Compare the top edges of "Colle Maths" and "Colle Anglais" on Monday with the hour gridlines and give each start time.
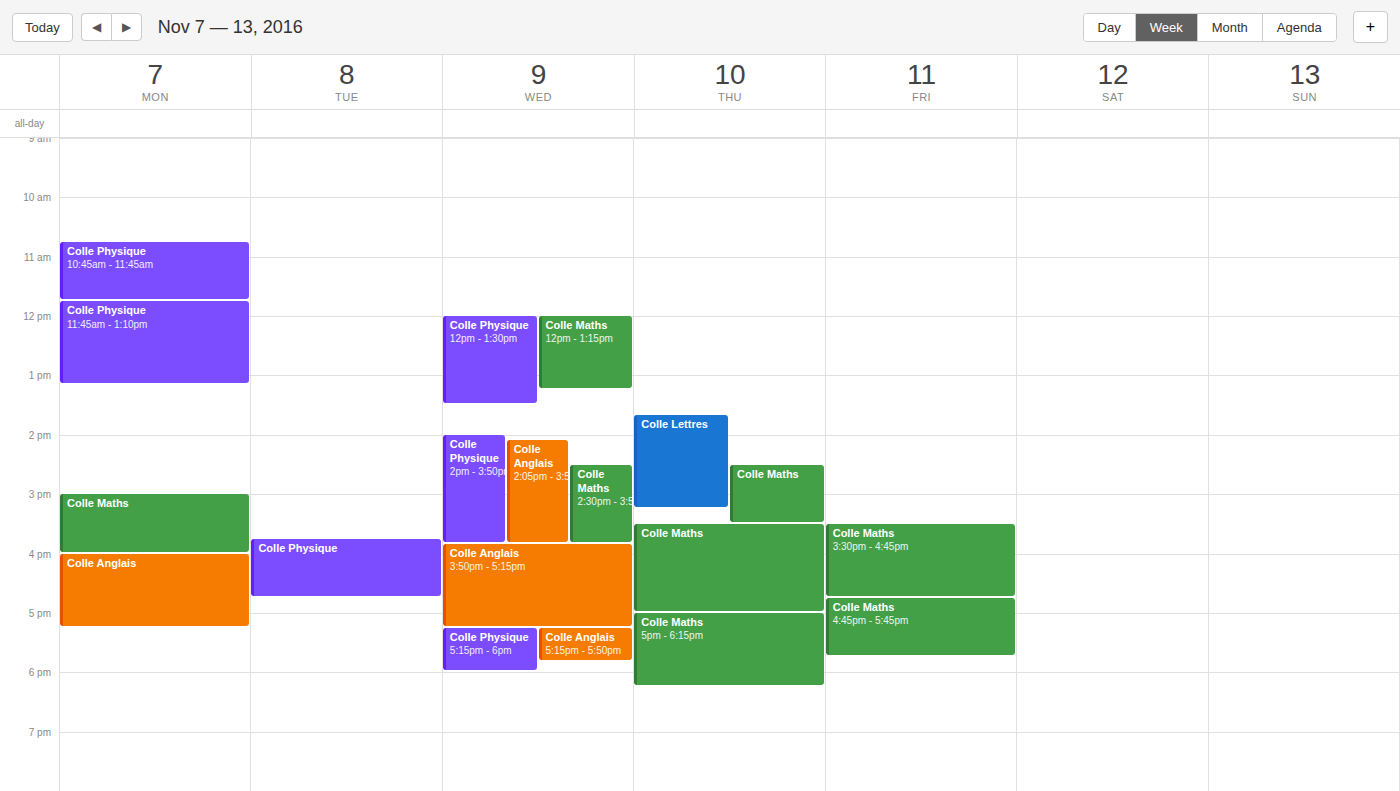
"Colle Maths": 15:00, exactly on the 15:00 line. "Colle Anglais": 16:00, exactly on the 16:00 line.